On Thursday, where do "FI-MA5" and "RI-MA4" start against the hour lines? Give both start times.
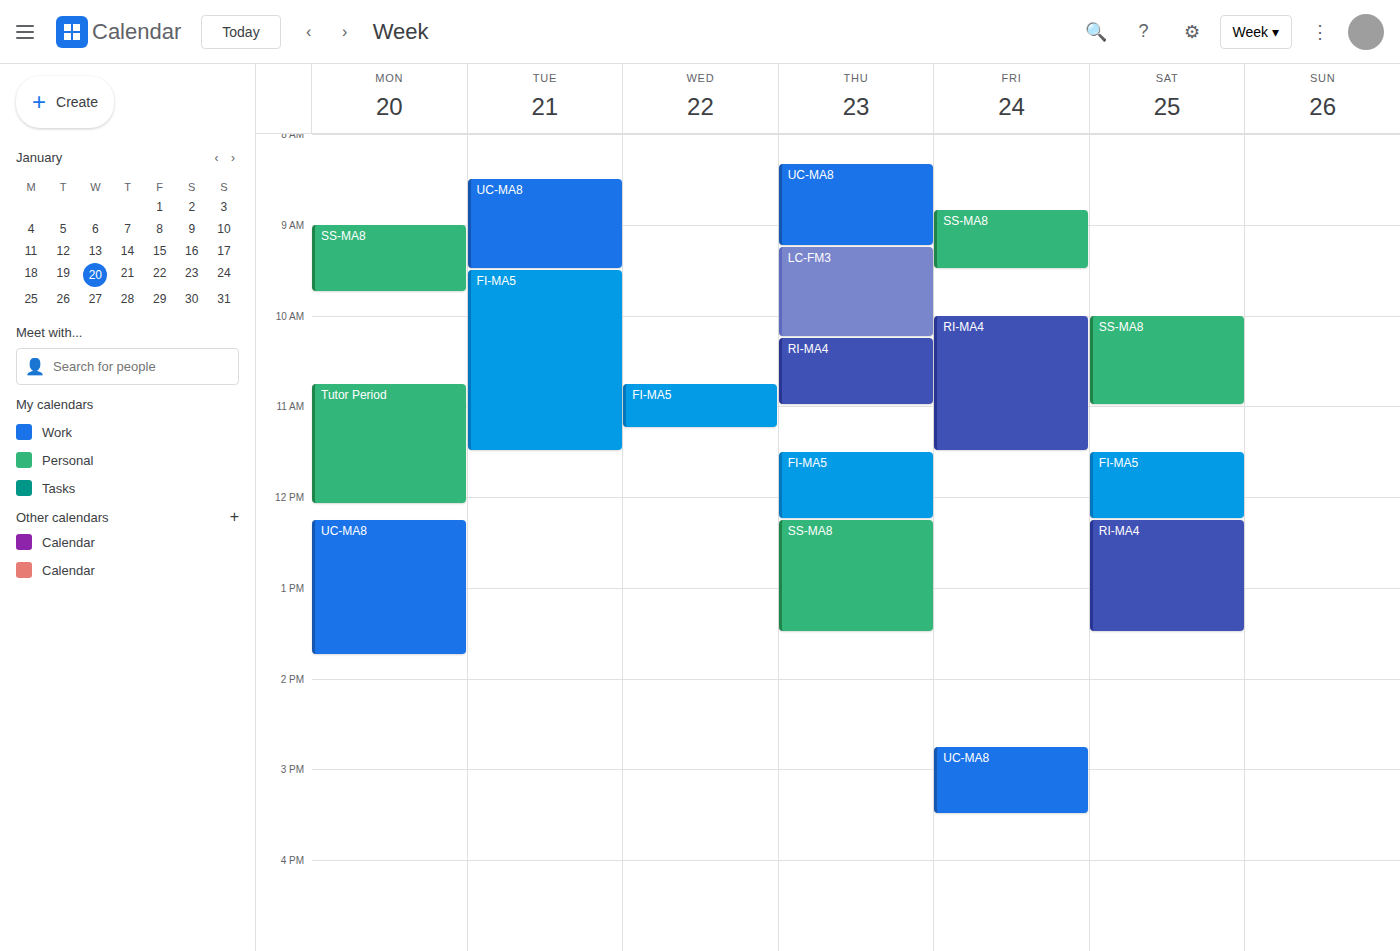
"FI-MA5": 11:30, halfway between the 11:00 and 12:00 lines. "RI-MA4": 10:15, neither: a quarter of the way from the 10:00 line to the 11:00 line.